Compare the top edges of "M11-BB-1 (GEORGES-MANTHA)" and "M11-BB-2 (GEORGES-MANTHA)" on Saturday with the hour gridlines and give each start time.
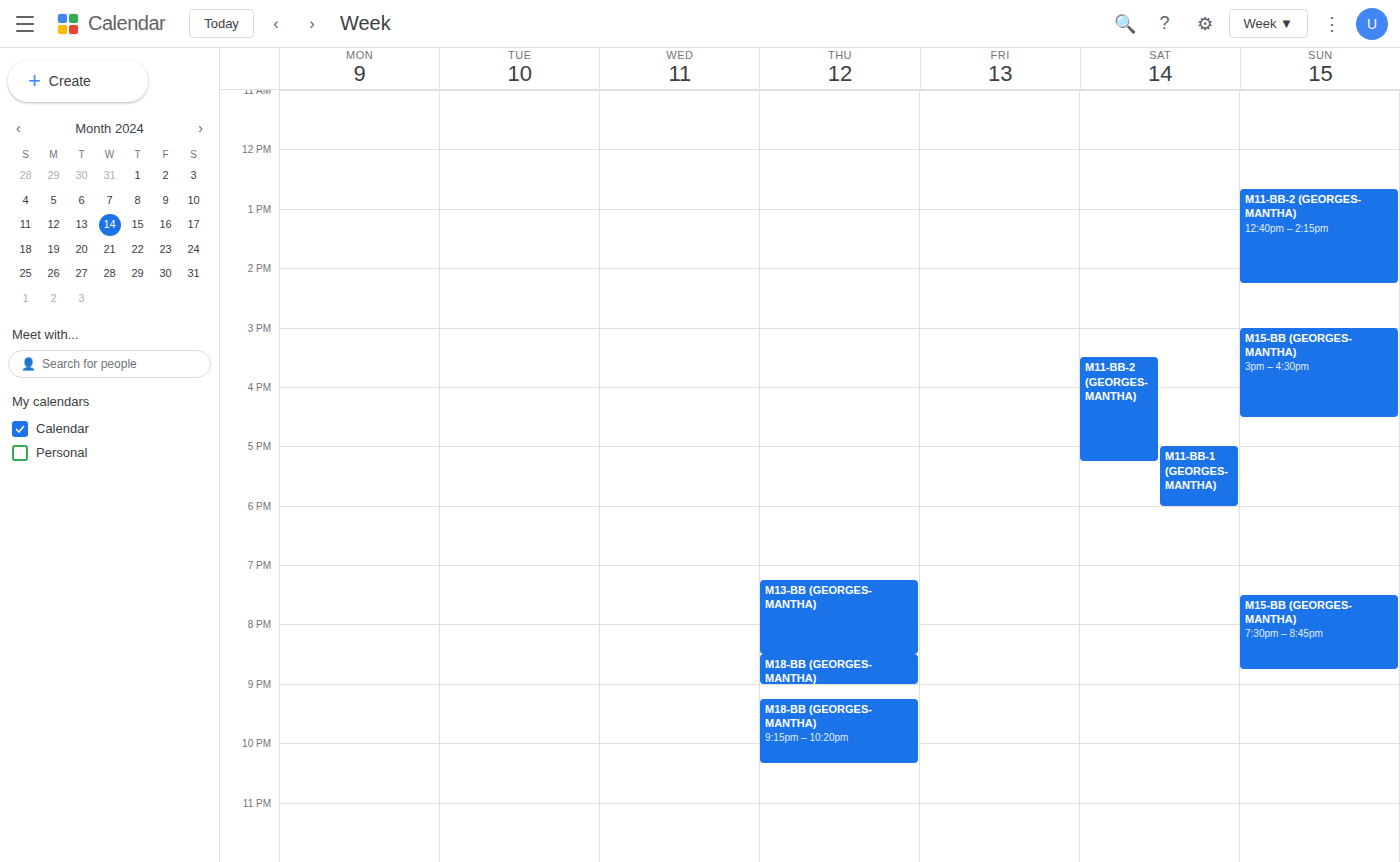
"M11-BB-1 (GEORGES-MANTHA)": 5:00 PM, exactly on the 5 PM line. "M11-BB-2 (GEORGES-MANTHA)": 3:30 PM, halfway between the 3 PM and 4 PM lines.